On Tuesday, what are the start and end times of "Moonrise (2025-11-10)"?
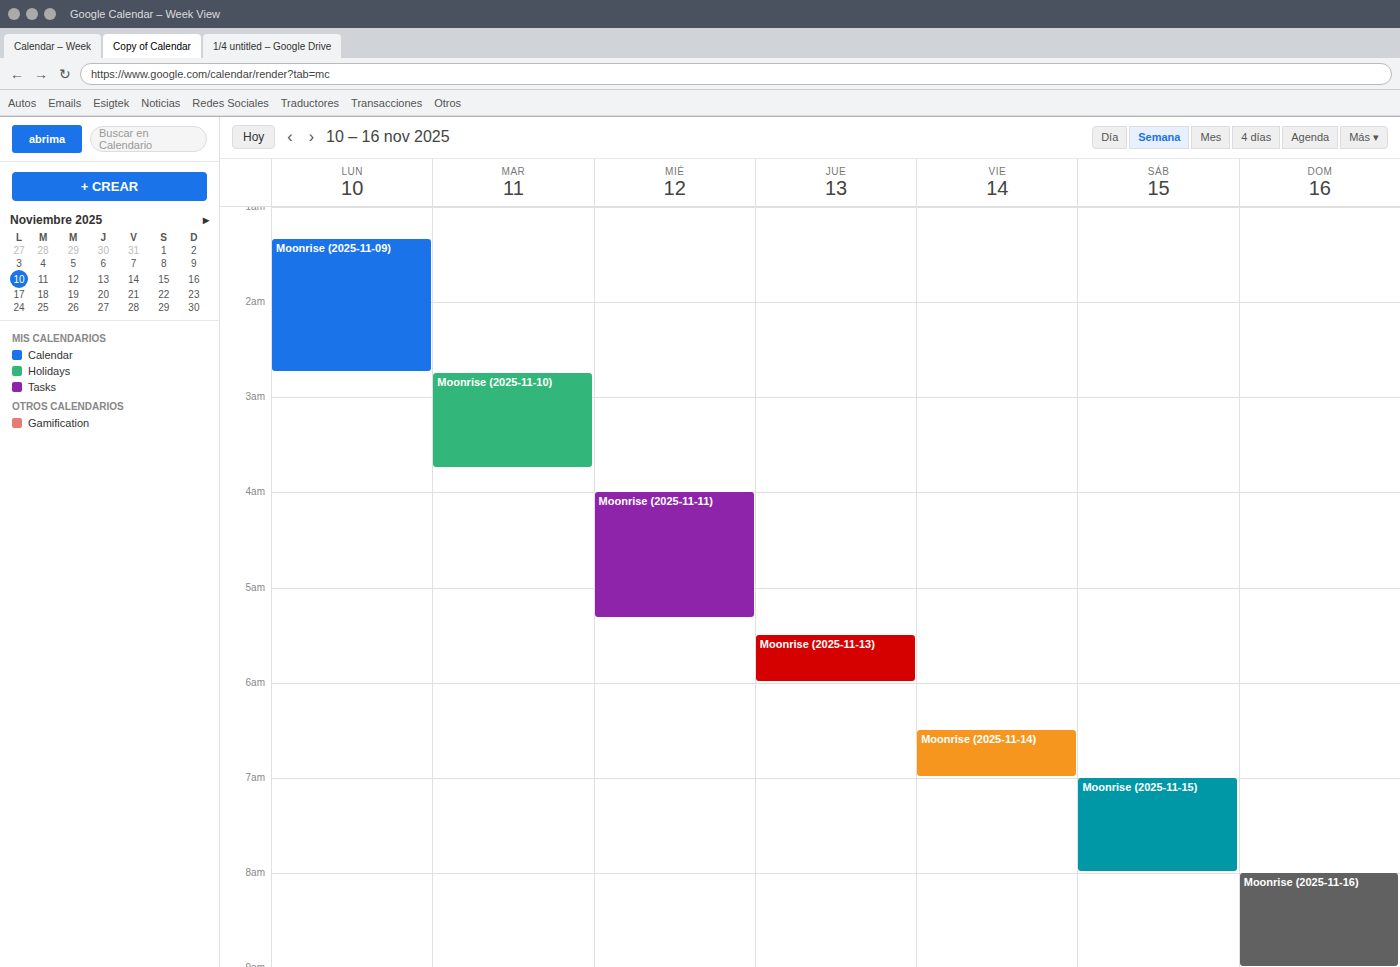
2:45 AM to 3:45 AM